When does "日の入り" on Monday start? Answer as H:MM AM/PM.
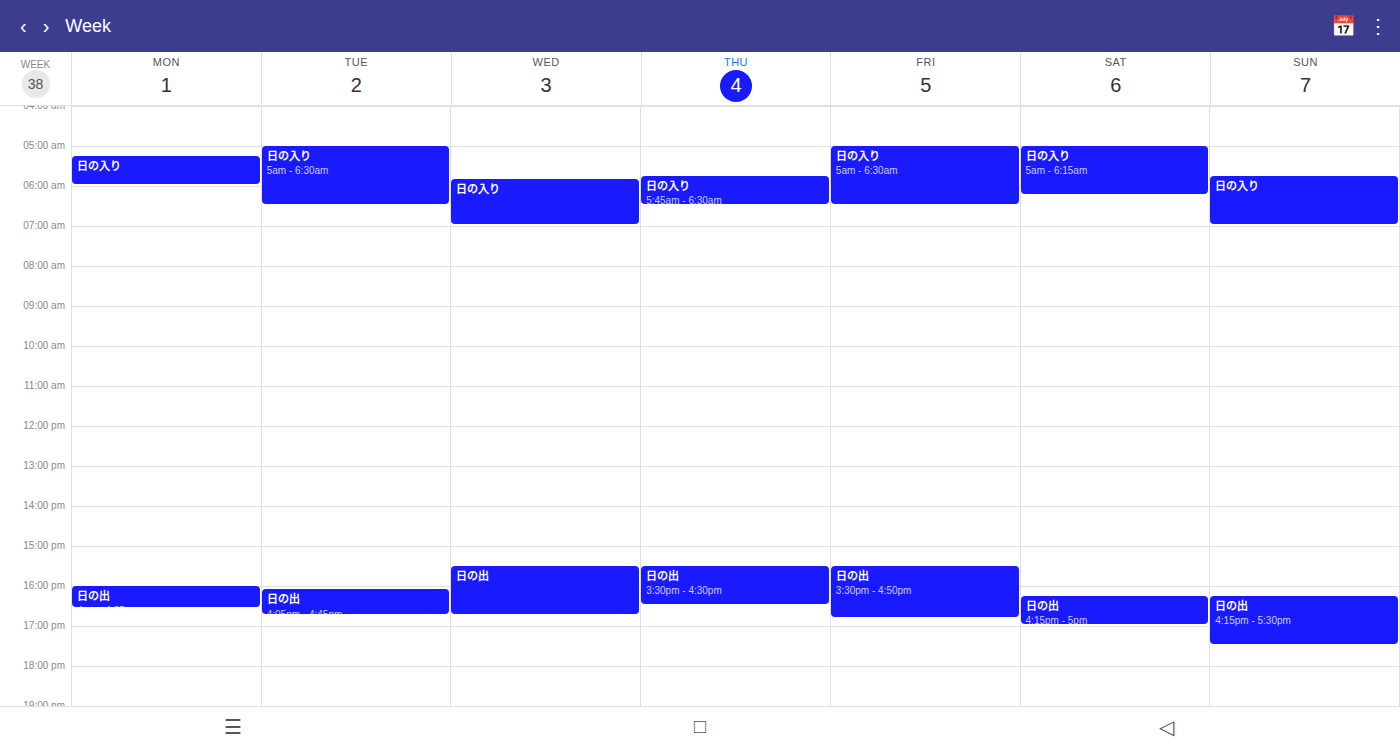
5:15 AM